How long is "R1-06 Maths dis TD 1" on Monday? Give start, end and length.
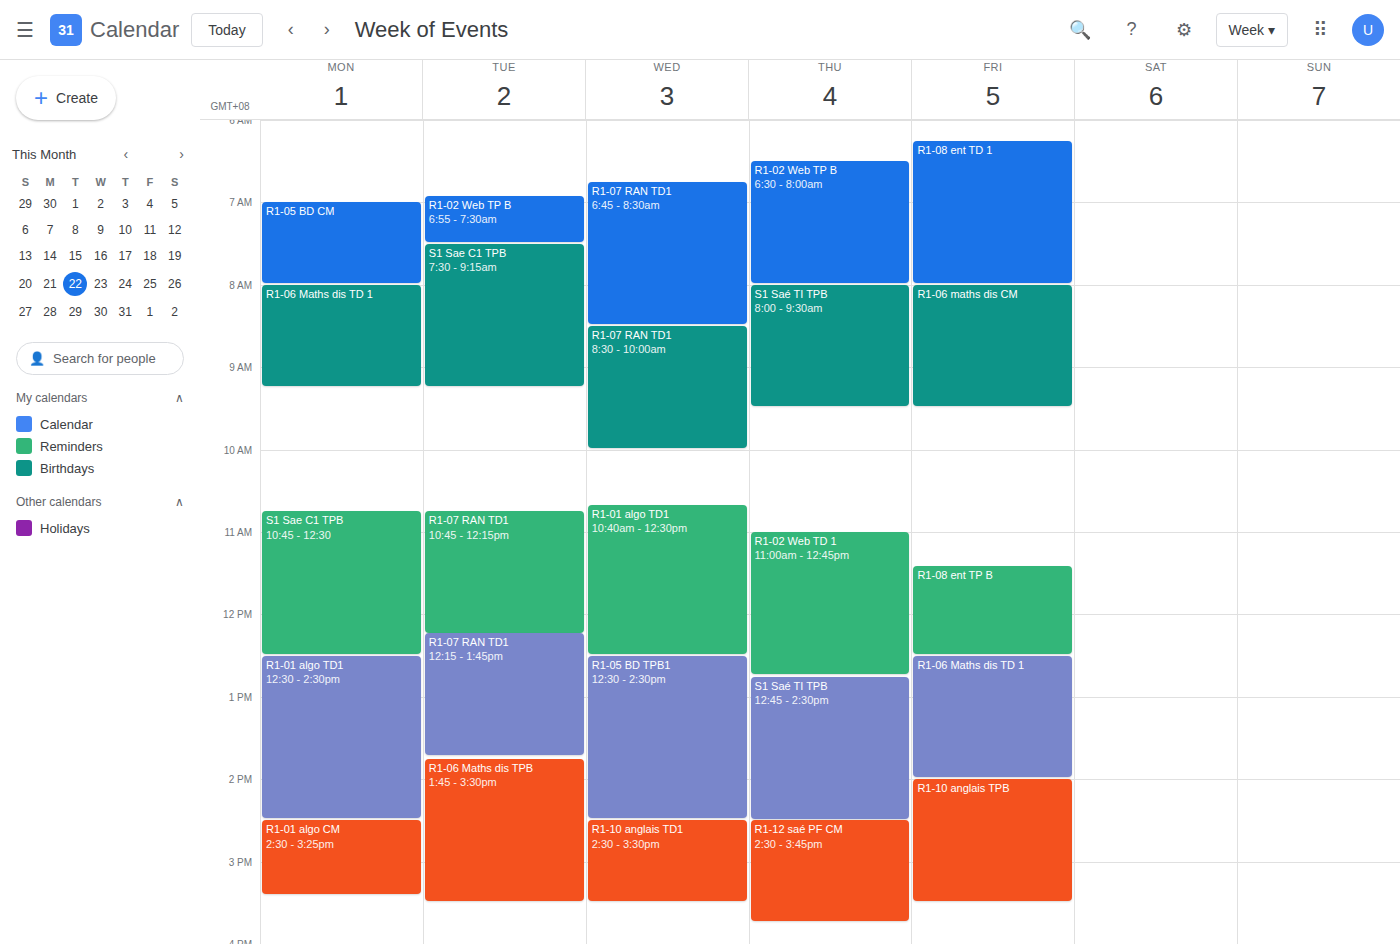
8:00 AM to 9:15 AM, 1 hour 15 minutes